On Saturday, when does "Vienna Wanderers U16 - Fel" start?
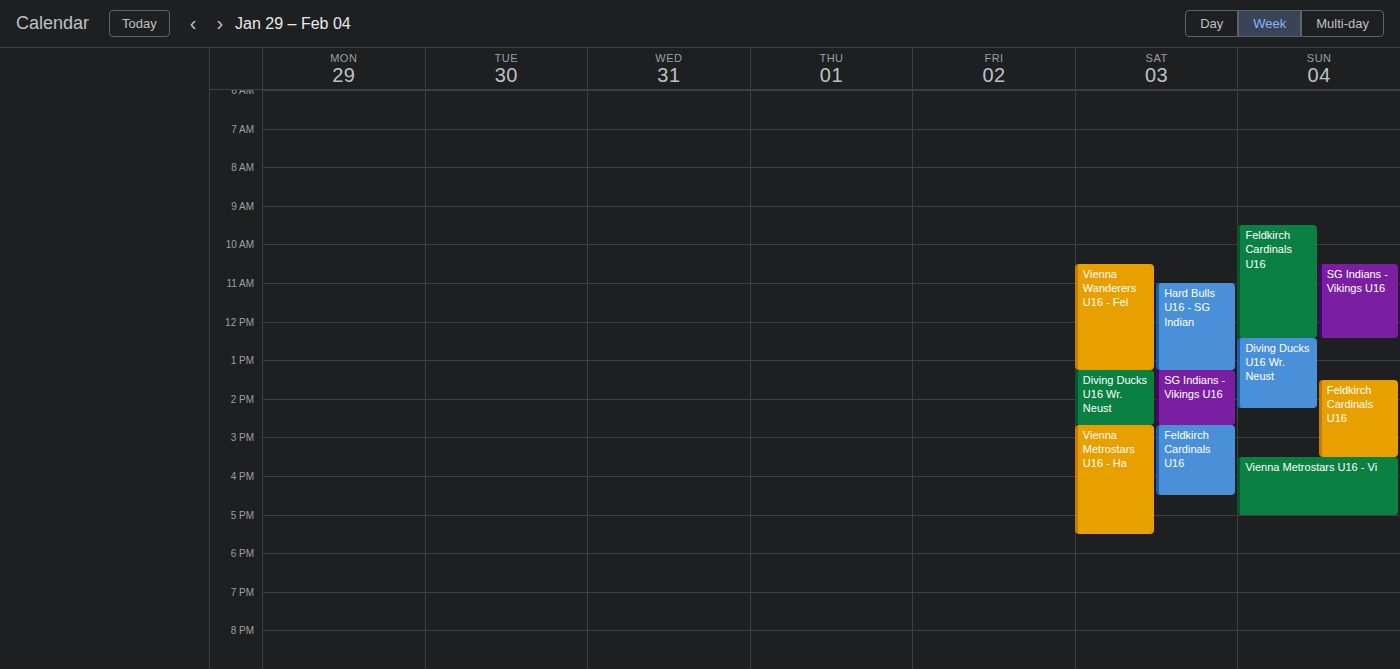
10:30 AM